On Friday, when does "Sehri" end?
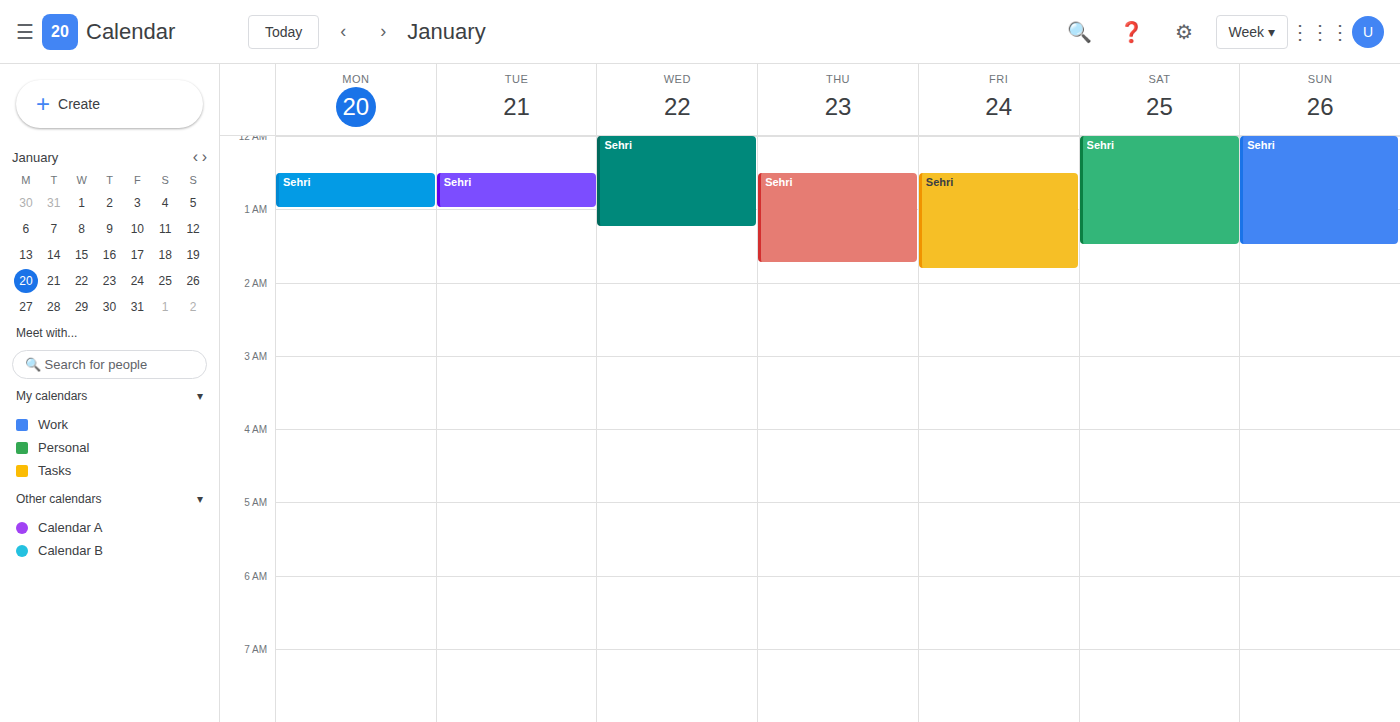
1:50 AM